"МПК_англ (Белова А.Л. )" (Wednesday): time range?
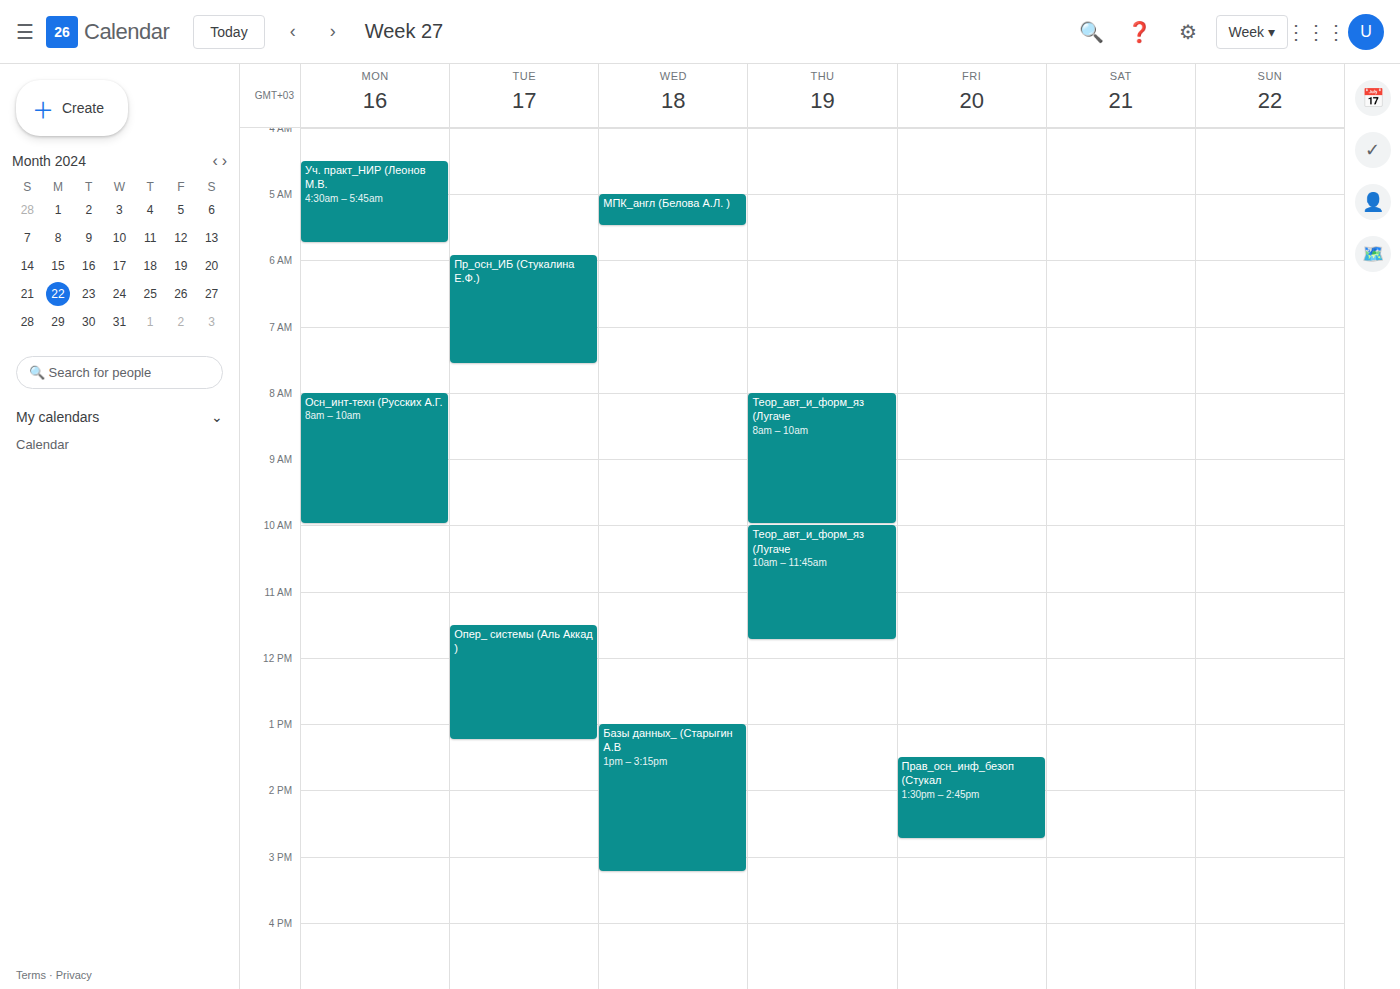
05:00 to 05:30